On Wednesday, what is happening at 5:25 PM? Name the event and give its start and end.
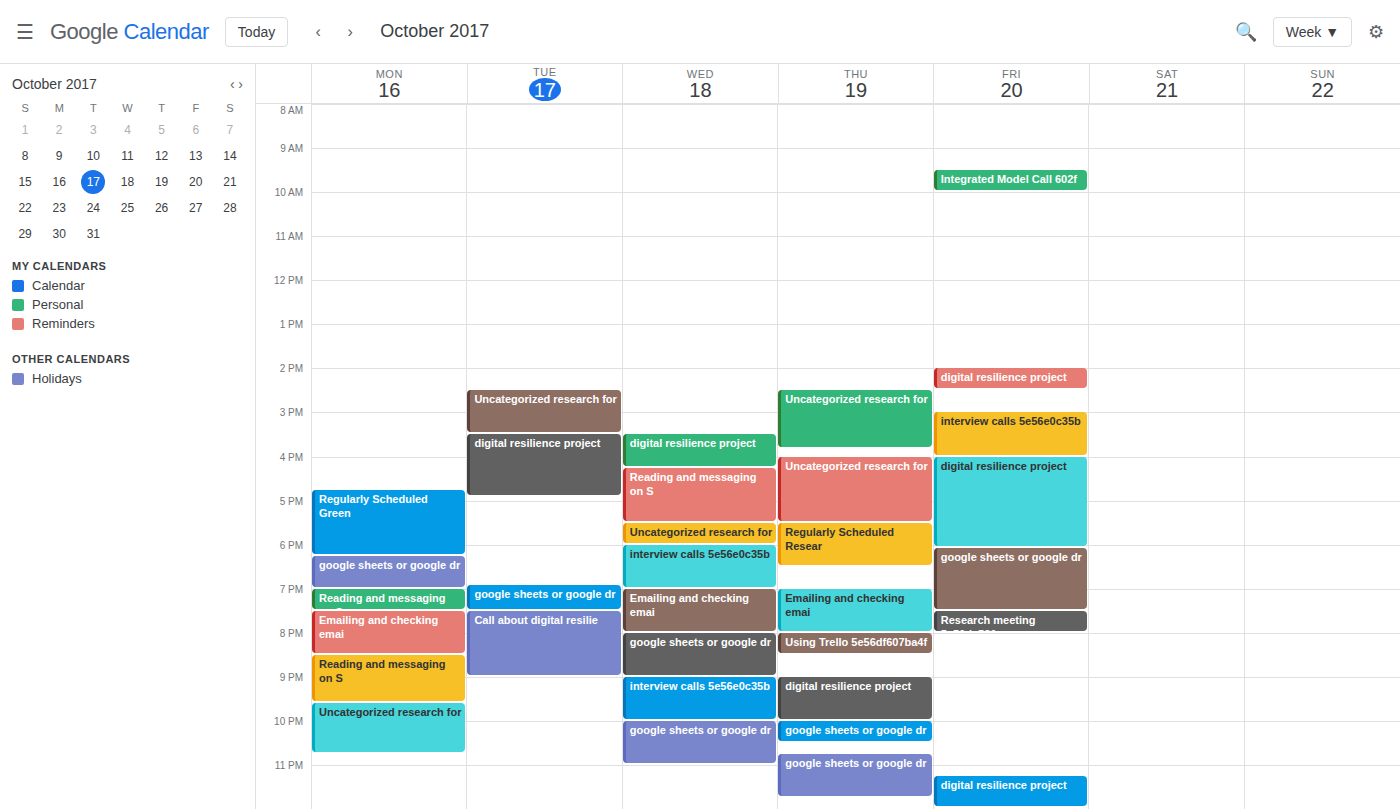
"Reading and messaging on S", 4:15 PM to 5:30 PM